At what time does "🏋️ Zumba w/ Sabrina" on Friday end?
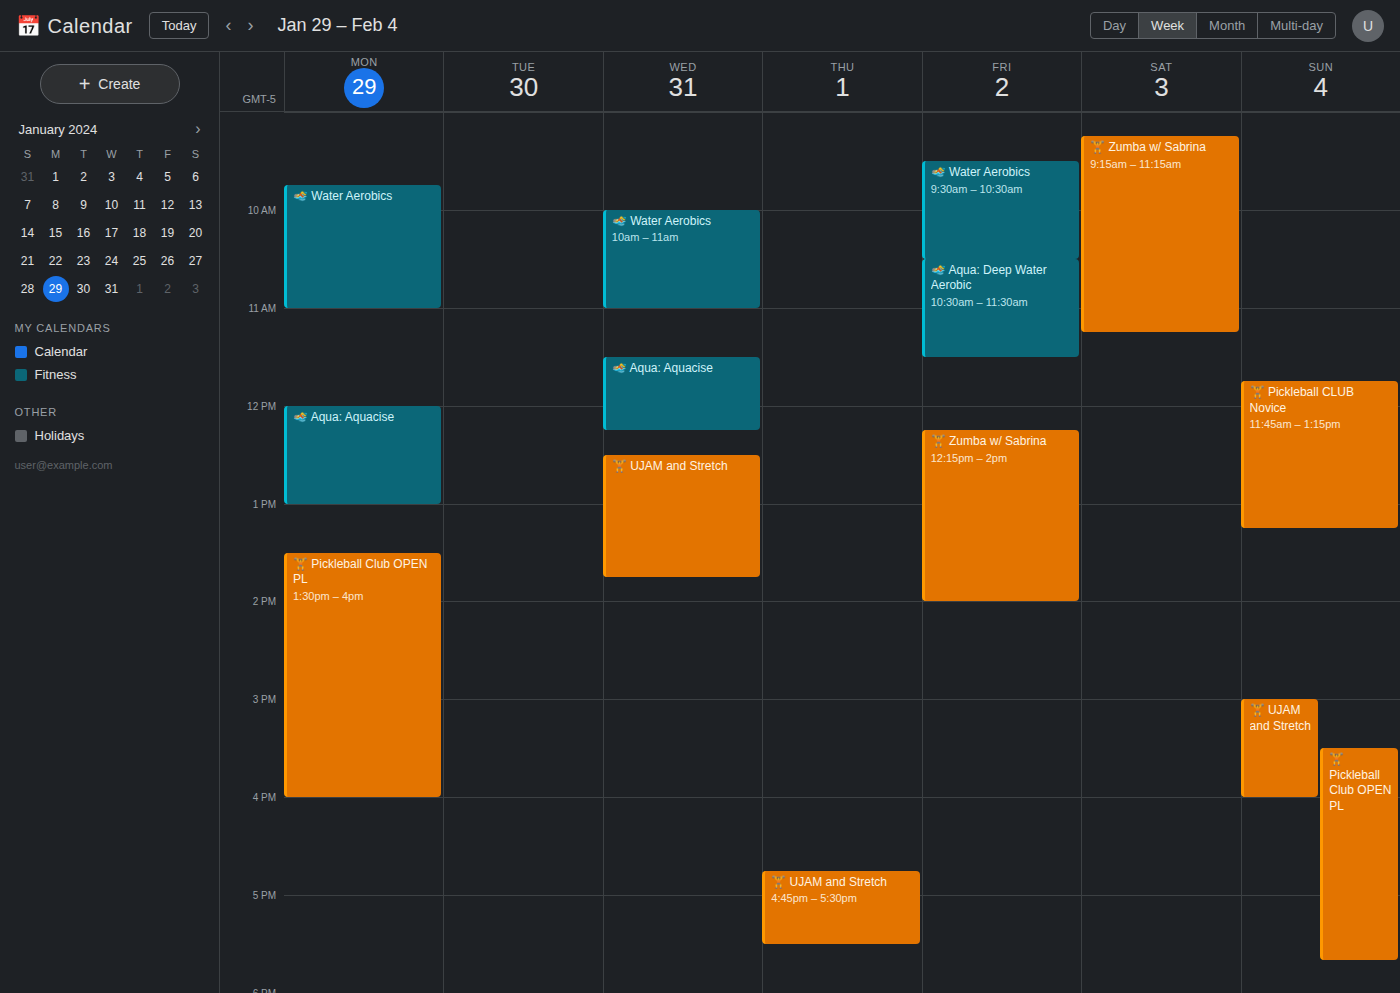
2:00 PM